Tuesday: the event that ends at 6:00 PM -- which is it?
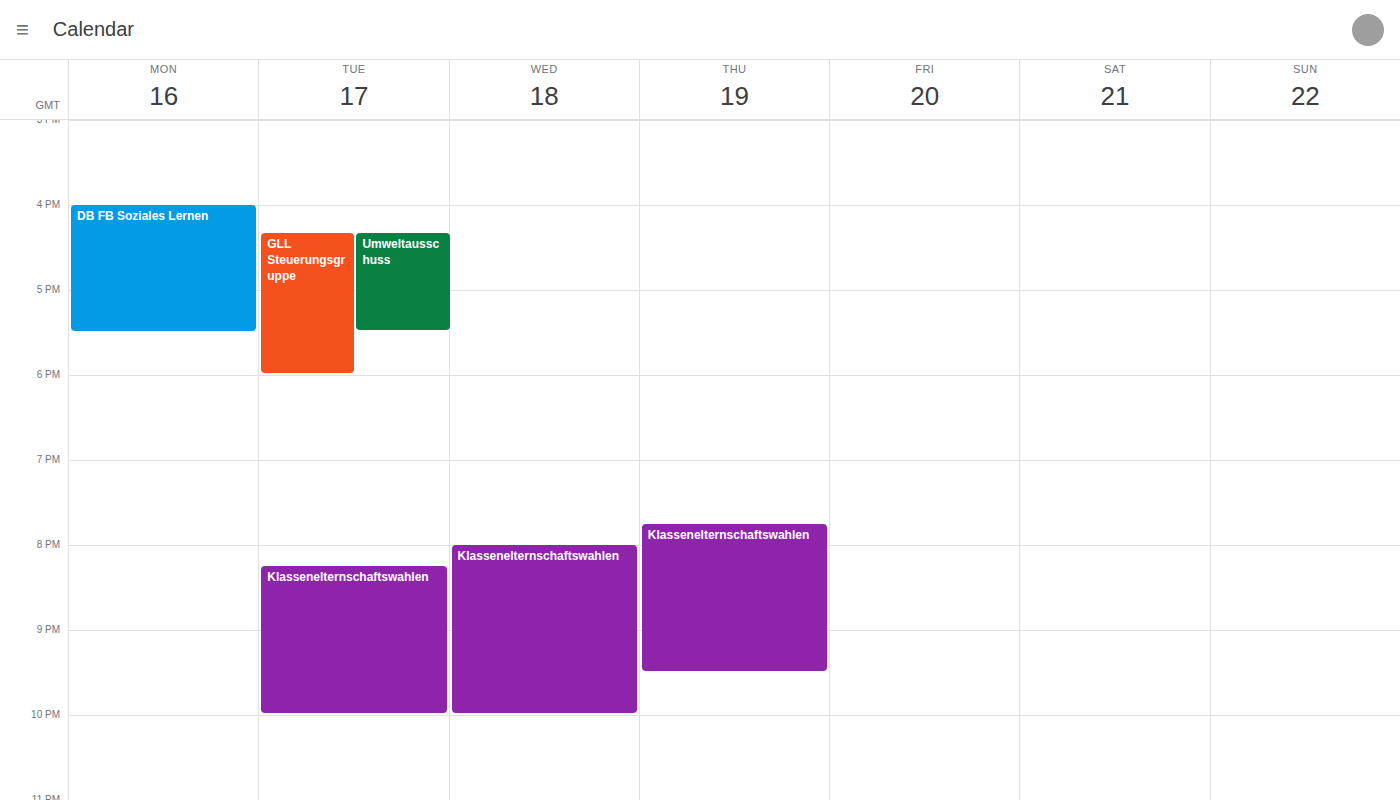
"GLL Steuerungsgruppe"